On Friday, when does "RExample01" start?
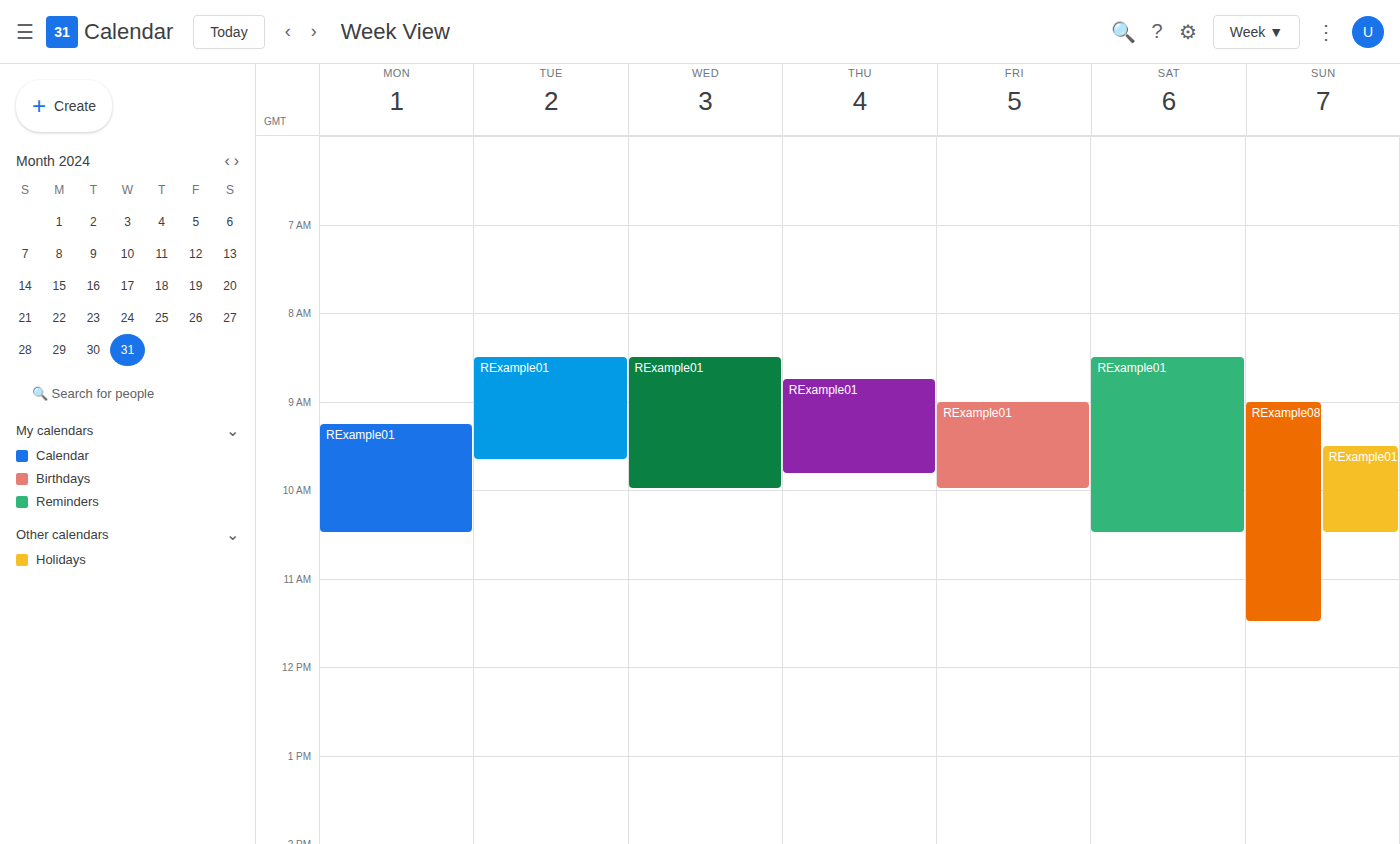
09:00